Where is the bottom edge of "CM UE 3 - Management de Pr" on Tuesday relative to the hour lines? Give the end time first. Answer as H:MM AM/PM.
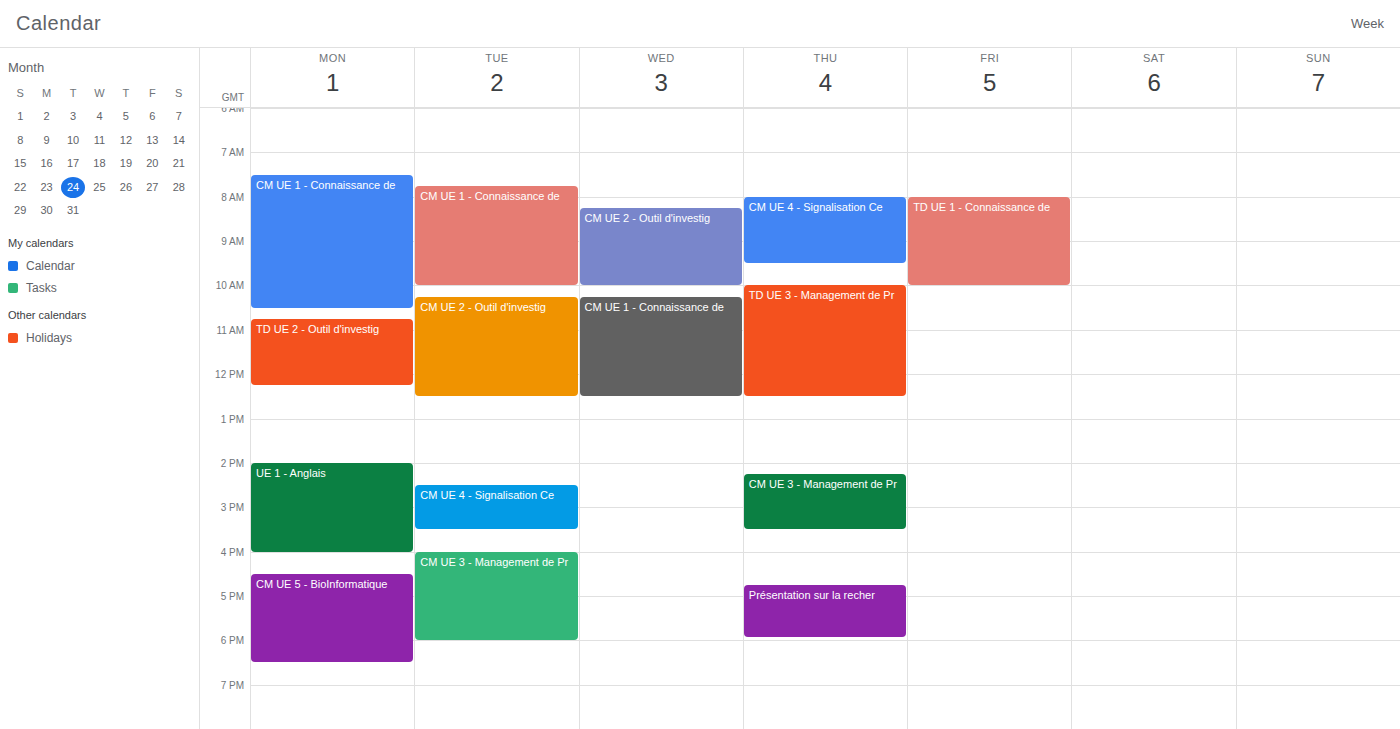
6:00 PM -- exactly on the 6 PM line.